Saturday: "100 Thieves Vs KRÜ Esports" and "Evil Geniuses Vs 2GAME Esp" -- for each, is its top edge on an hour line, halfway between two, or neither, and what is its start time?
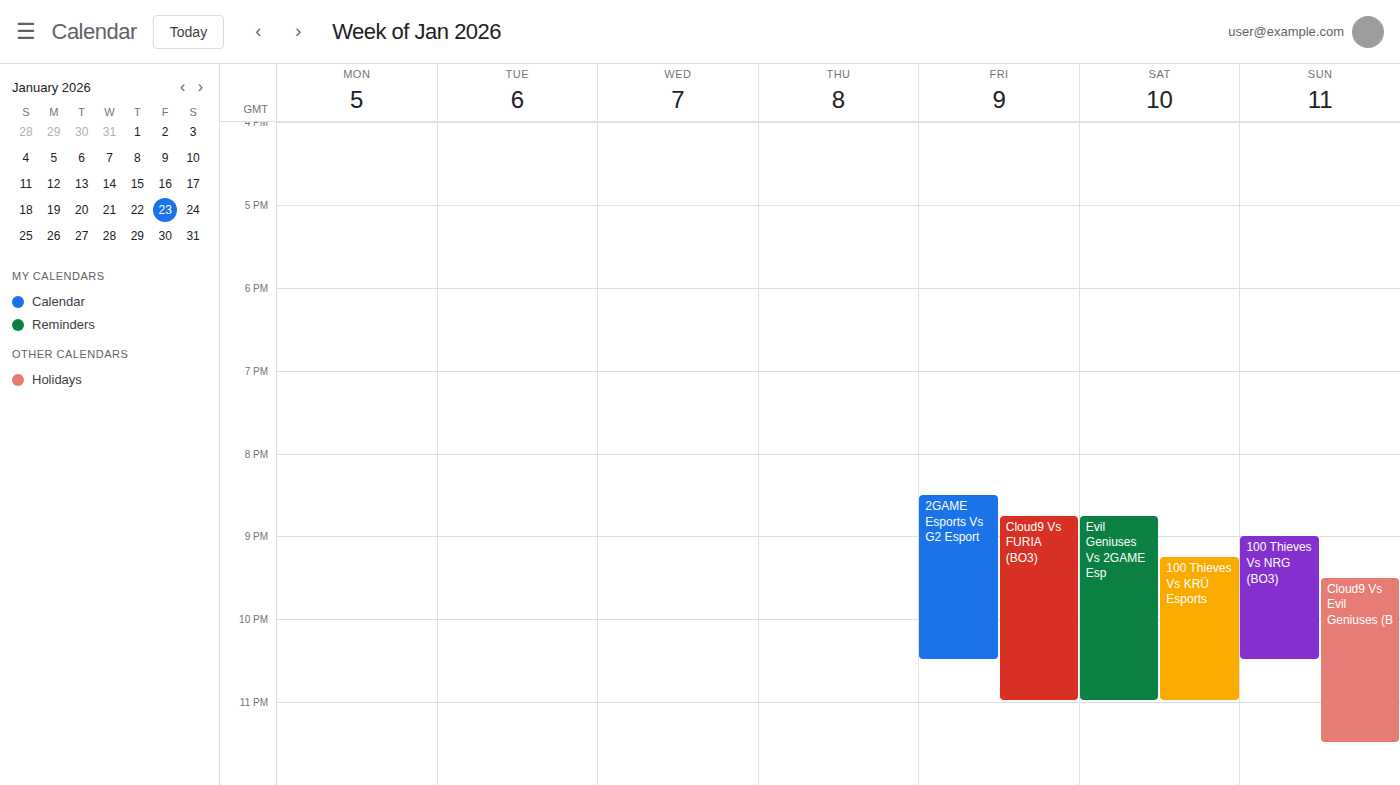
"100 Thieves Vs KRÜ Esports": 9:15 PM, neither: a quarter of the way from the 9 PM line to the 10 PM line. "Evil Geniuses Vs 2GAME Esp": 8:45 PM, neither: three quarters of the way from the 8 PM line to the 9 PM line.